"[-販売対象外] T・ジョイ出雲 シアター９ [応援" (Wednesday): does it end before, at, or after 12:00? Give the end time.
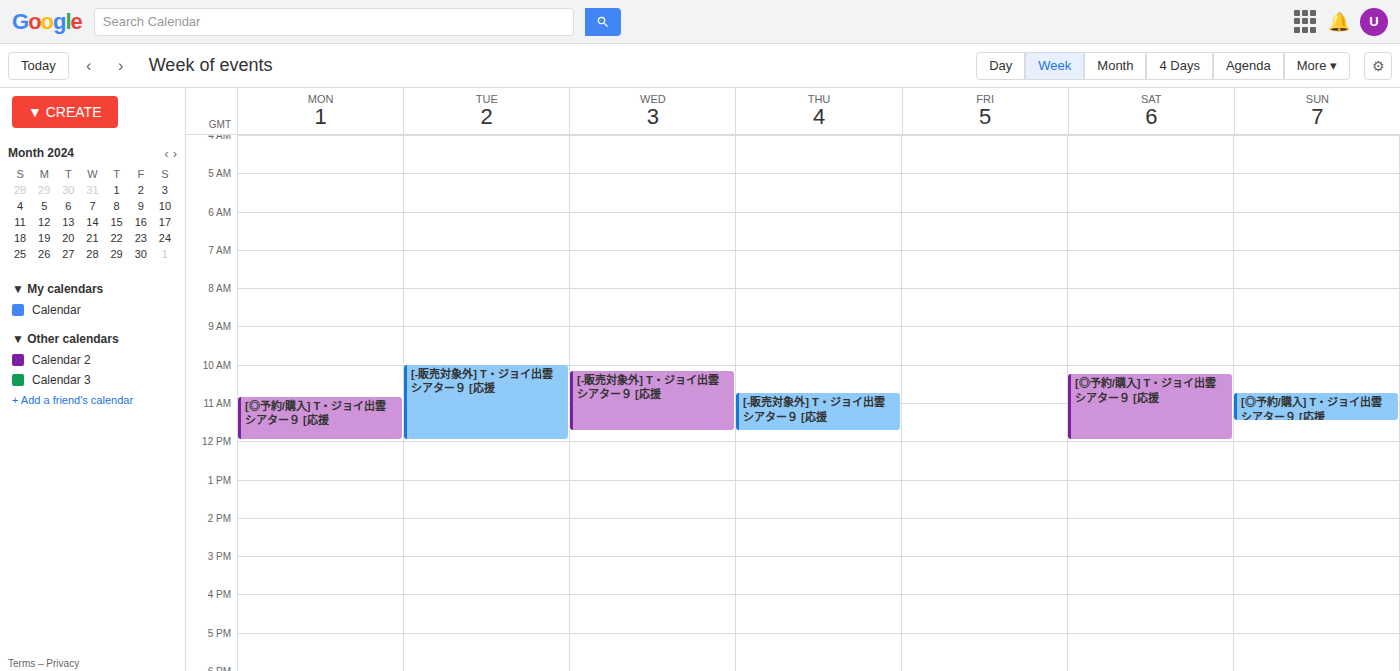
11:45 -- before 12:00, 15 minutes above the 12:00 line.